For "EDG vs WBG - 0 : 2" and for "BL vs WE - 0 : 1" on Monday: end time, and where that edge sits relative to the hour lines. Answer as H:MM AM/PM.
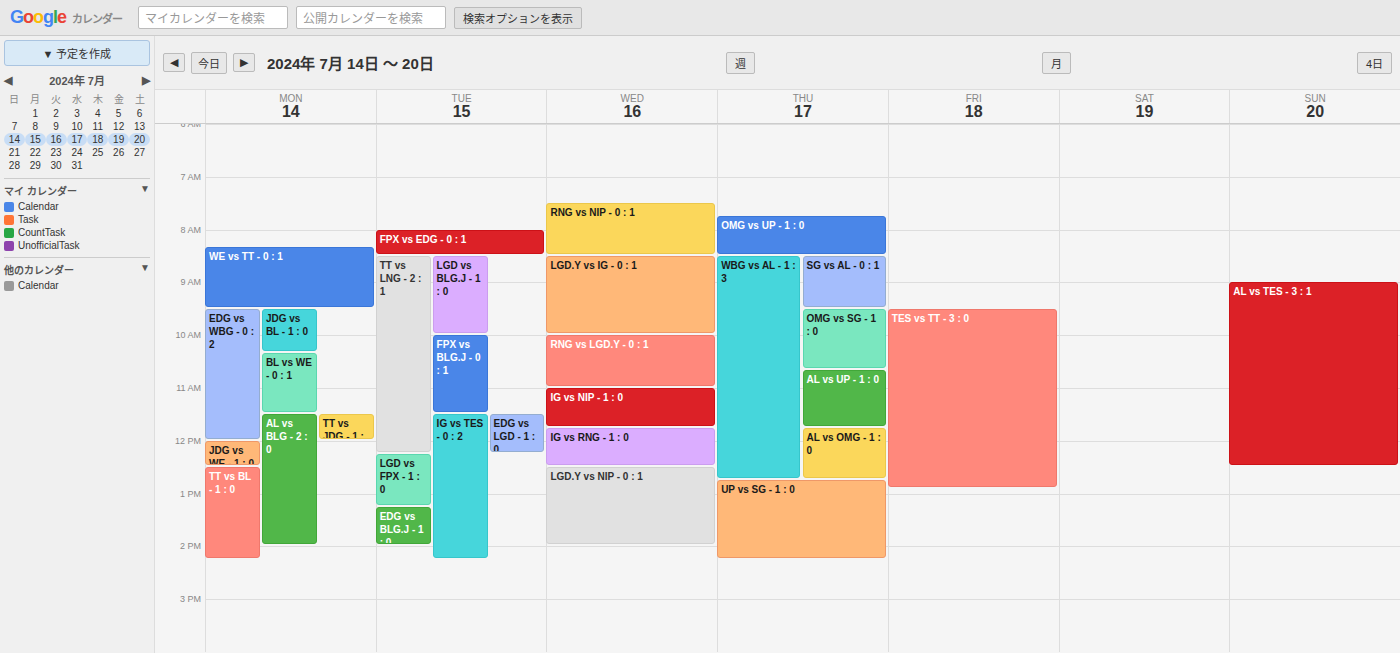
"EDG vs WBG - 0 : 2": 12:00 PM, exactly on the 12 PM line. "BL vs WE - 0 : 1": 11:30 AM, halfway between the 11 AM and 12 PM lines.